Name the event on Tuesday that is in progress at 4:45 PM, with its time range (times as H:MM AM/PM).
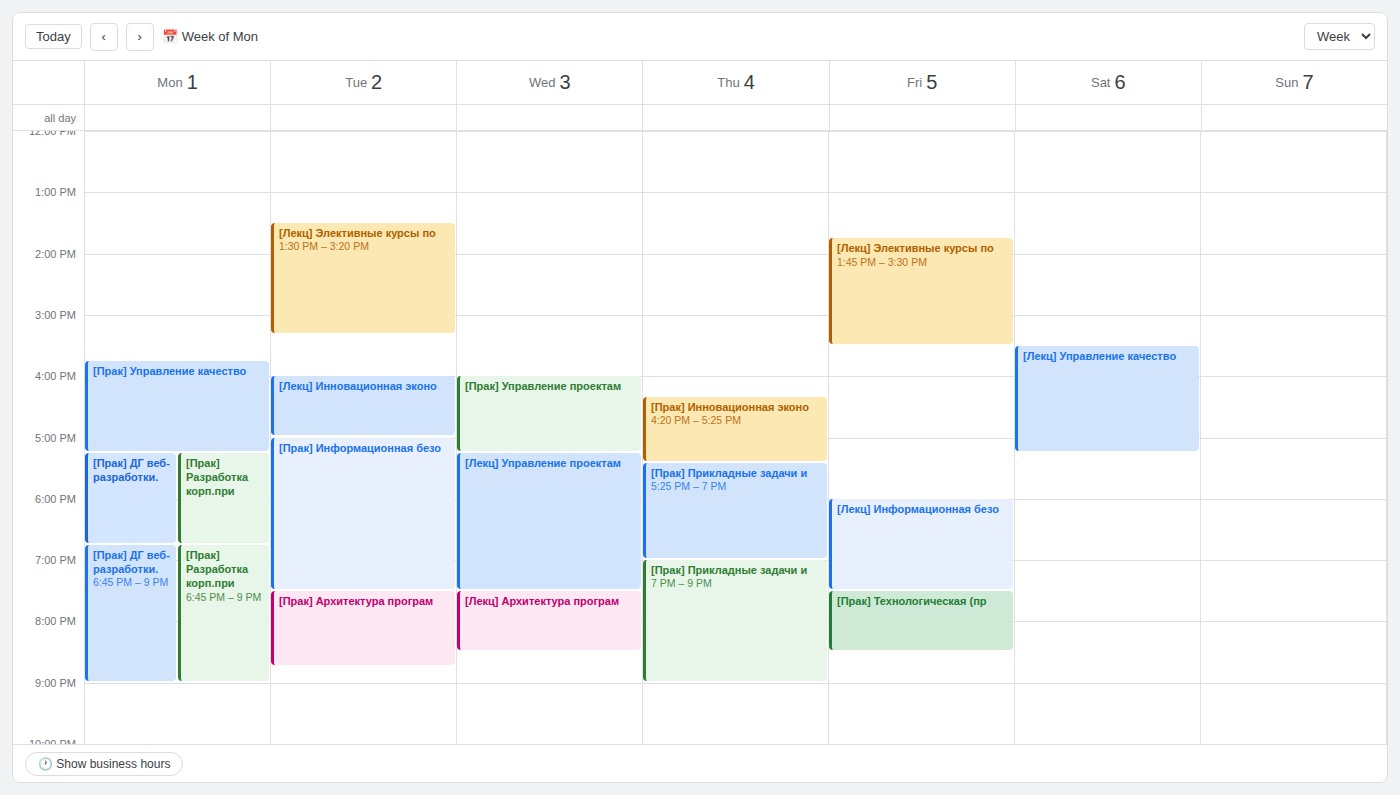
"[Лекц] Инновационная эконо", 4:00 PM to 5:00 PM